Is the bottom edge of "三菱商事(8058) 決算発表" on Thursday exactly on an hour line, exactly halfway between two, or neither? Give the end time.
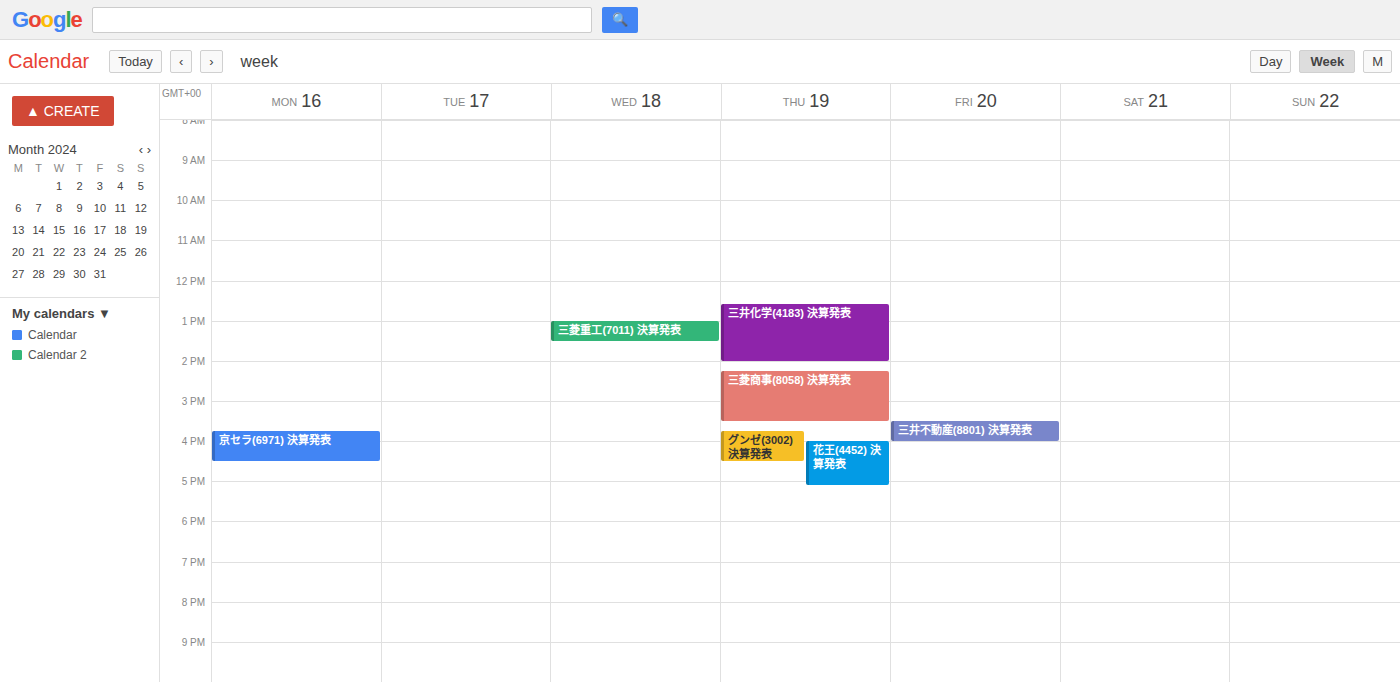
3:30 PM -- halfway between the 3 PM and 4 PM lines.